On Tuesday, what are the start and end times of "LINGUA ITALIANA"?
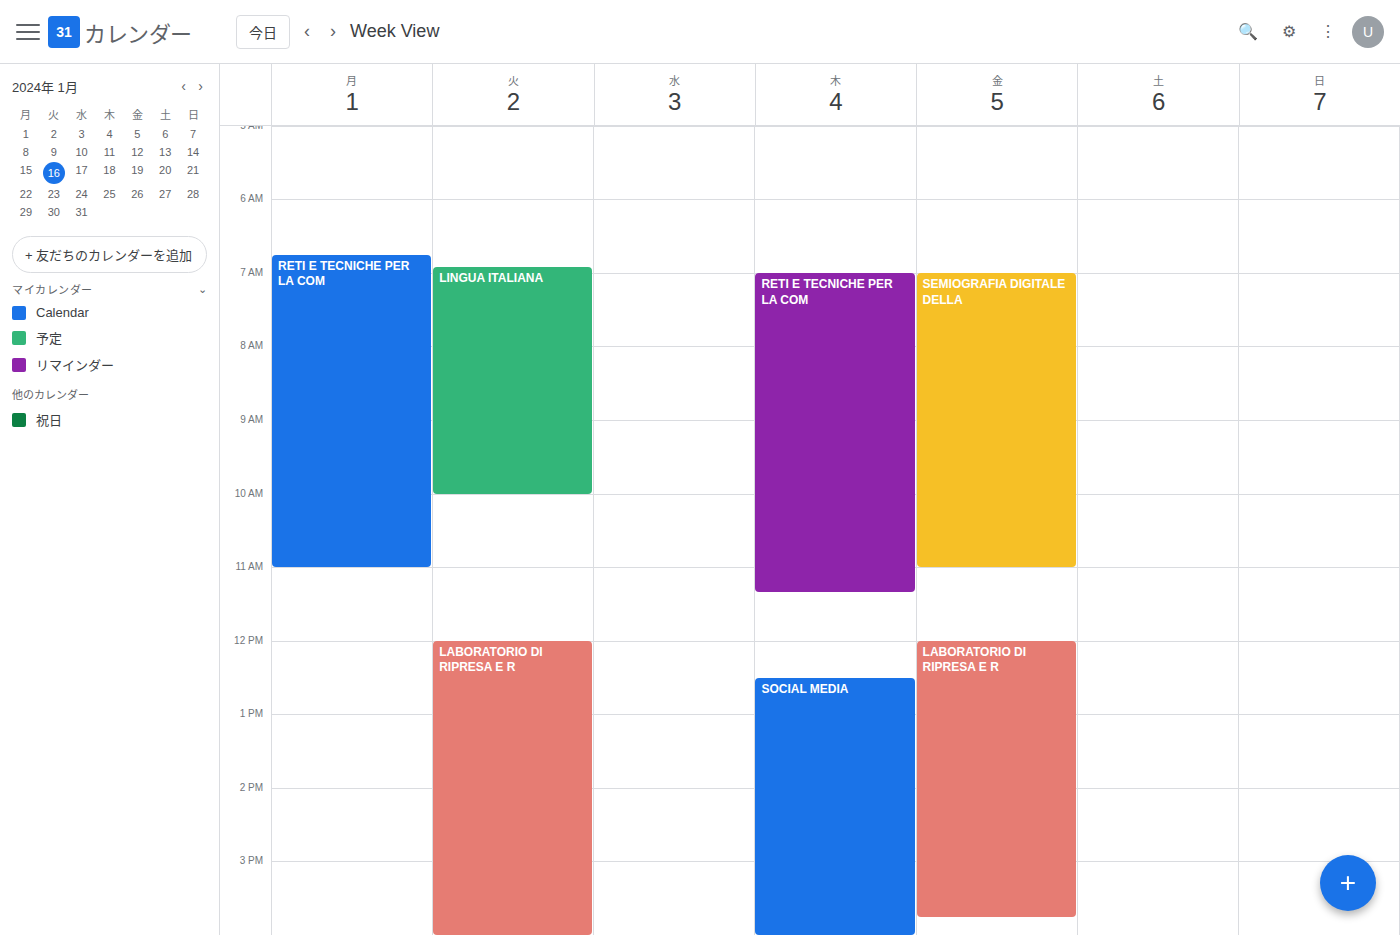
06:55 to 10:00